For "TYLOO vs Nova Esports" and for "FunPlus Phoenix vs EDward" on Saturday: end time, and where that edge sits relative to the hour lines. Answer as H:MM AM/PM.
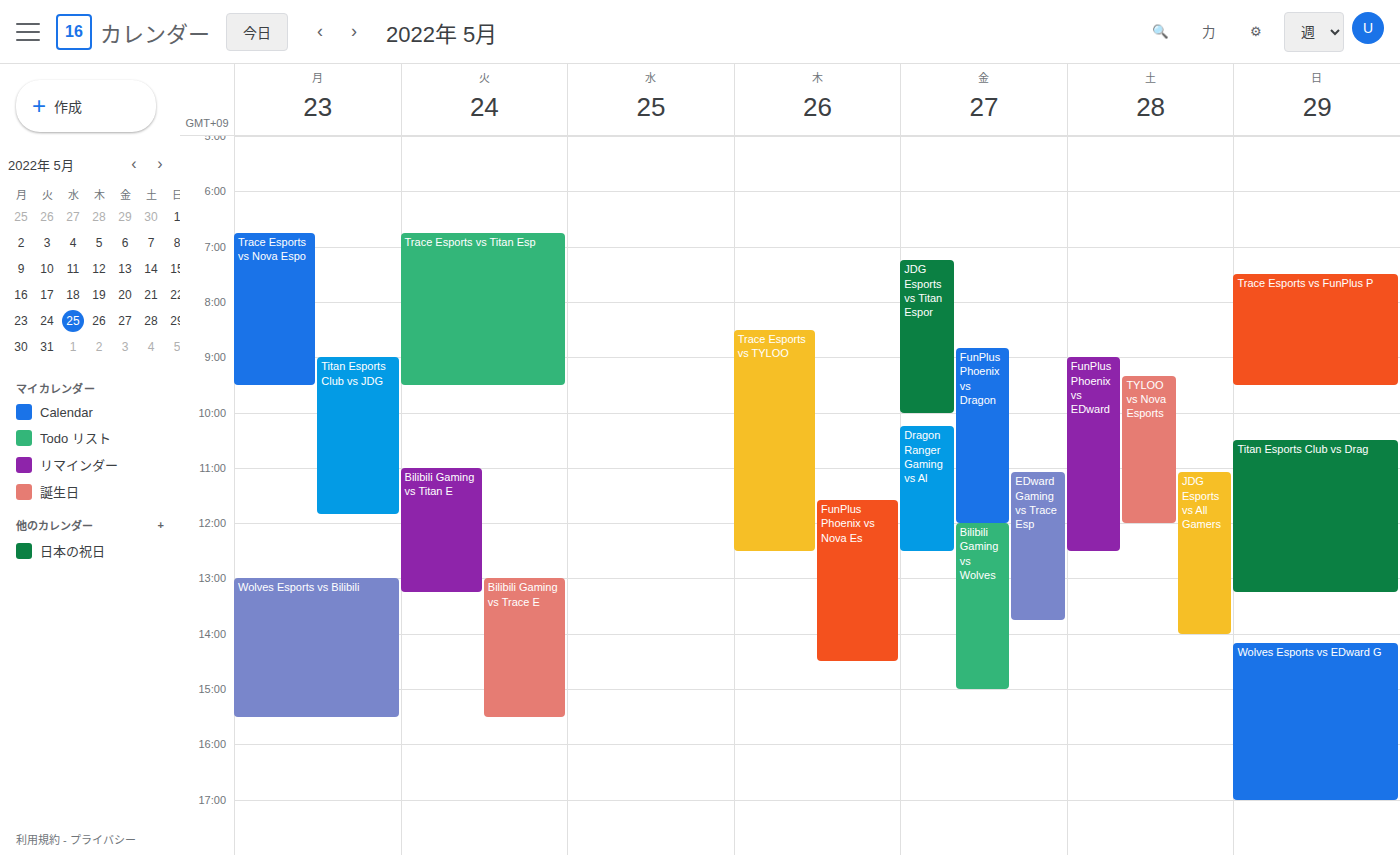
"TYLOO vs Nova Esports": 12:00 PM, exactly on the 12 PM line. "FunPlus Phoenix vs EDward": 12:30 PM, halfway between the 12 PM and 1 PM lines.